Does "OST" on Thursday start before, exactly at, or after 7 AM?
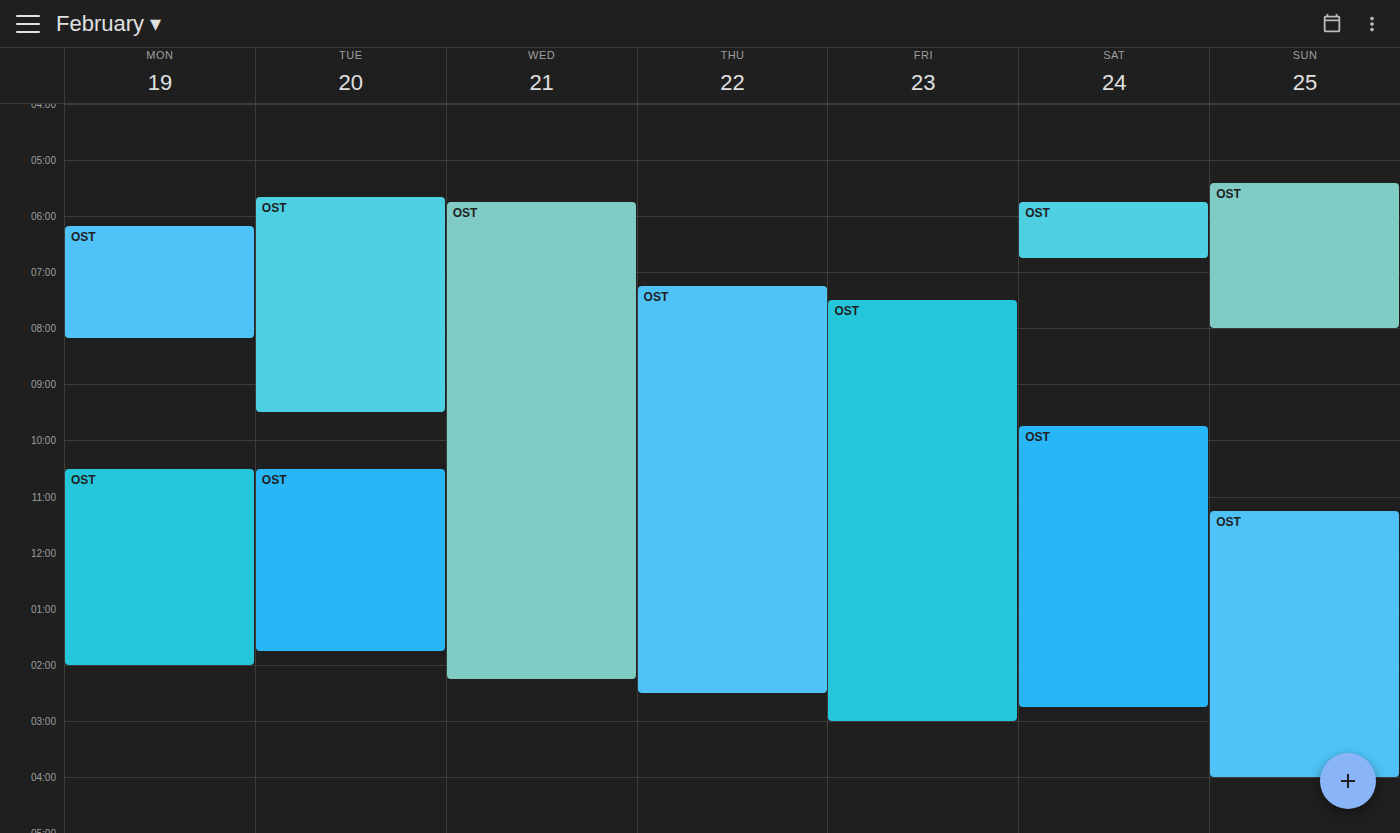
7:15 AM -- after 7 AM, 15 minutes below the 7 AM line.